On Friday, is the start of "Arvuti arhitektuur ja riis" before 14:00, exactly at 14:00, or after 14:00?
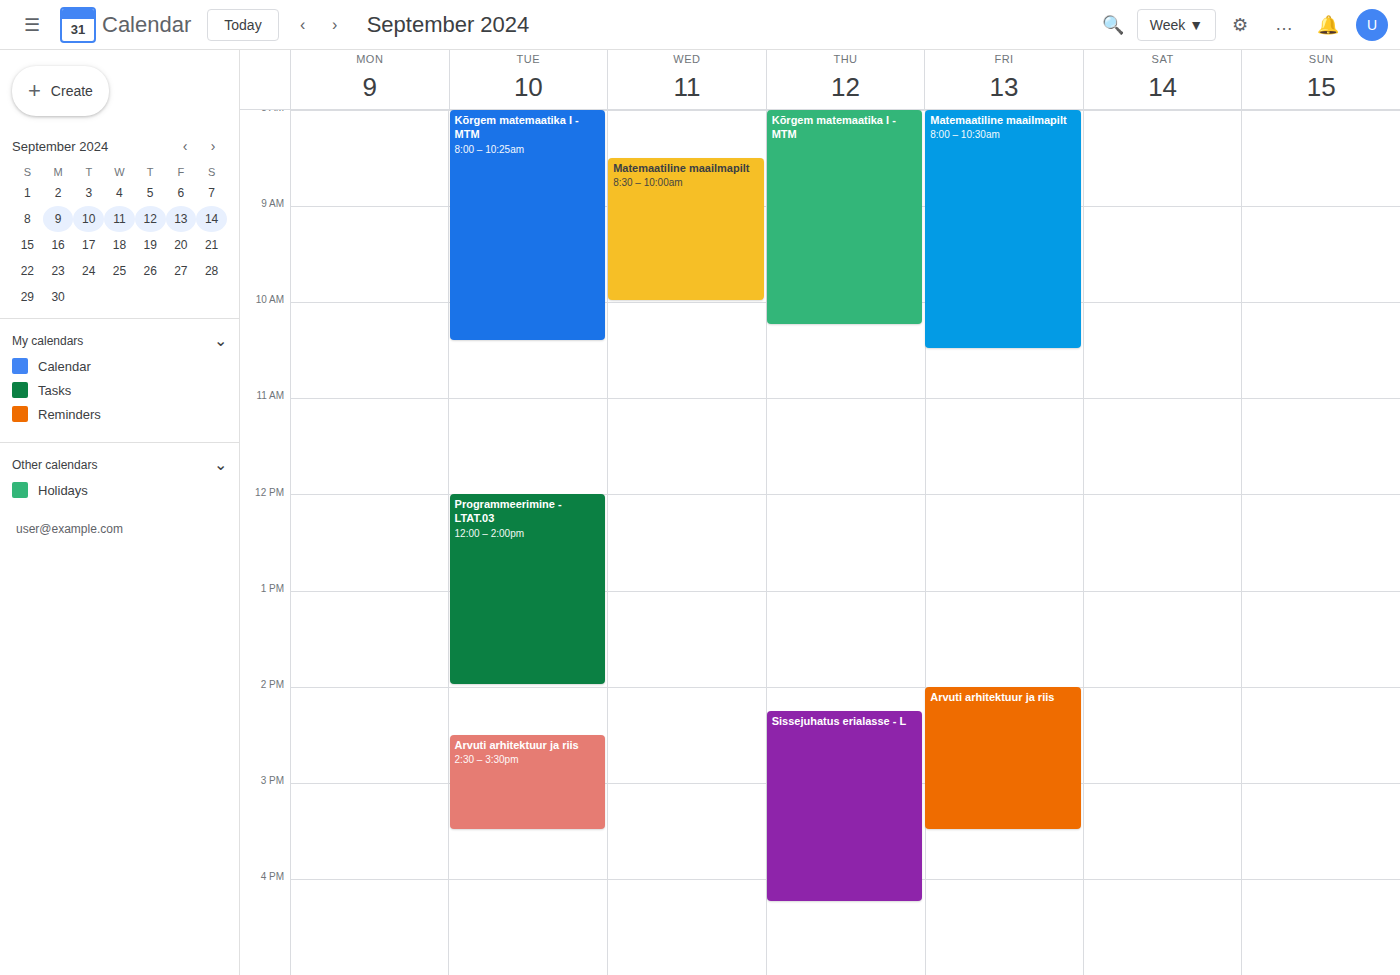
14:00 -- exactly at 14:00, on the 14:00 line.